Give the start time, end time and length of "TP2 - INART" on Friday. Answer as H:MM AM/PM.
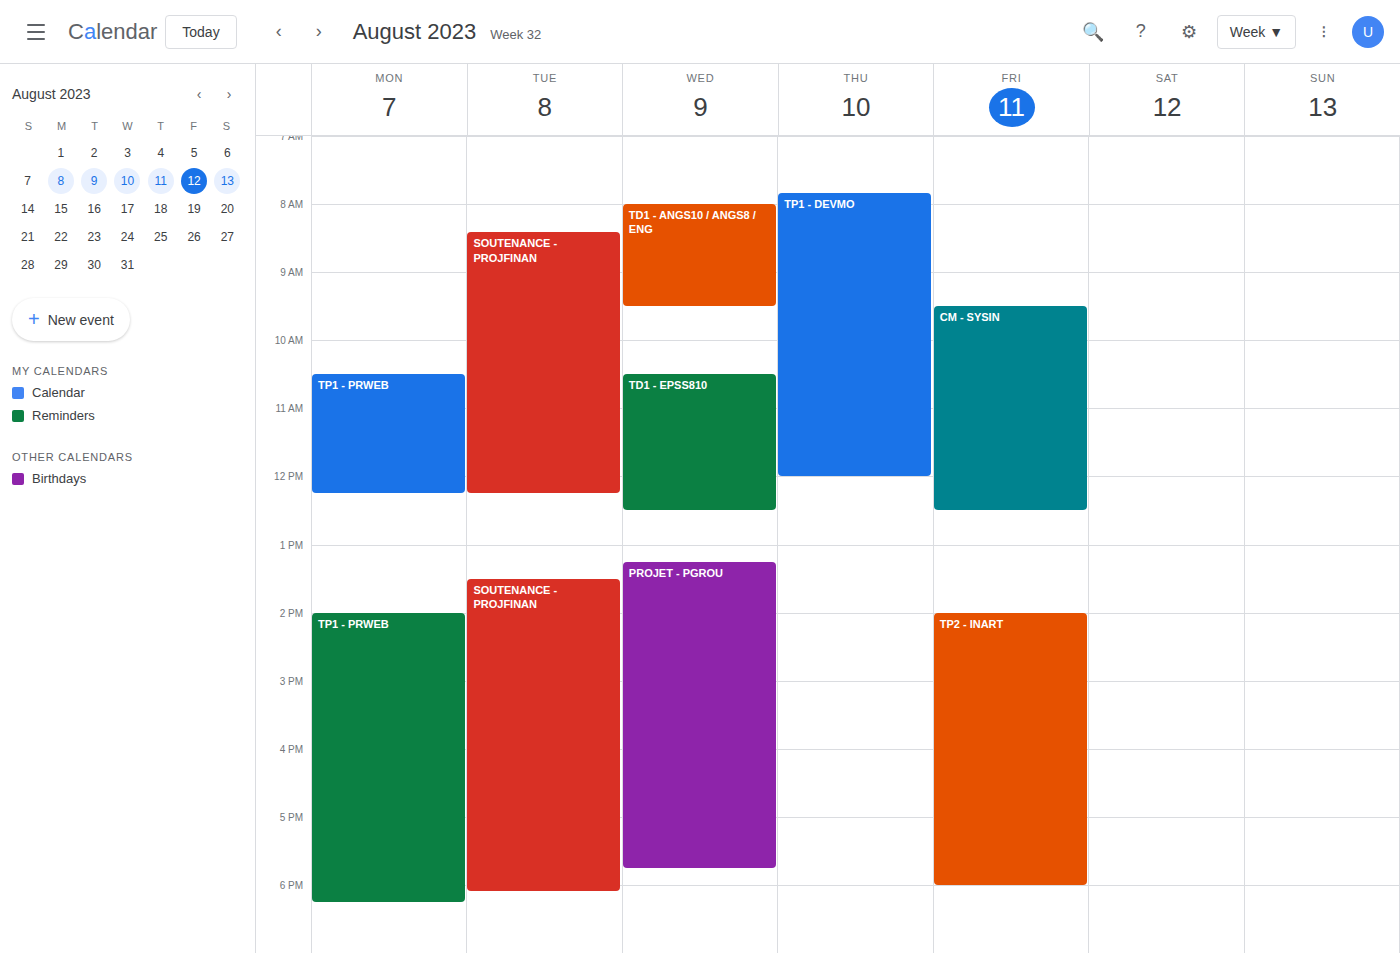
2:00 PM to 6:00 PM, 4 hours